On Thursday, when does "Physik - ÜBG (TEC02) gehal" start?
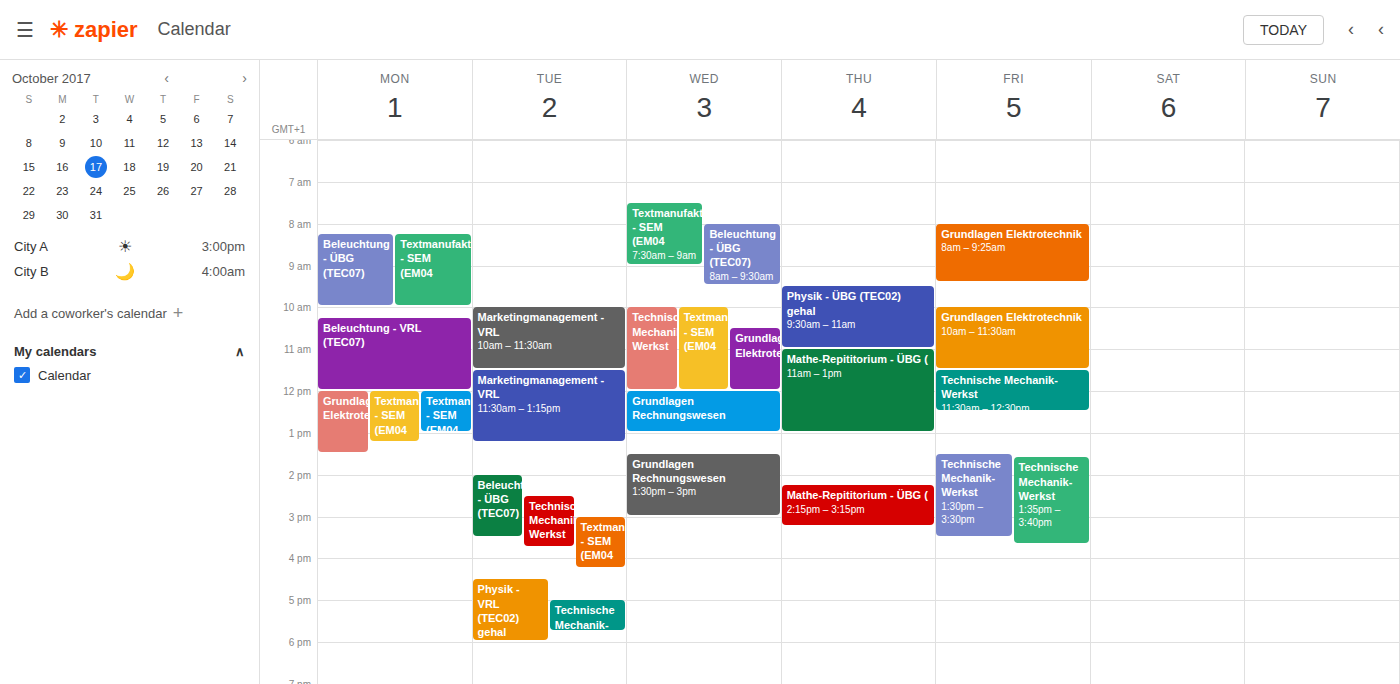
9:30 AM